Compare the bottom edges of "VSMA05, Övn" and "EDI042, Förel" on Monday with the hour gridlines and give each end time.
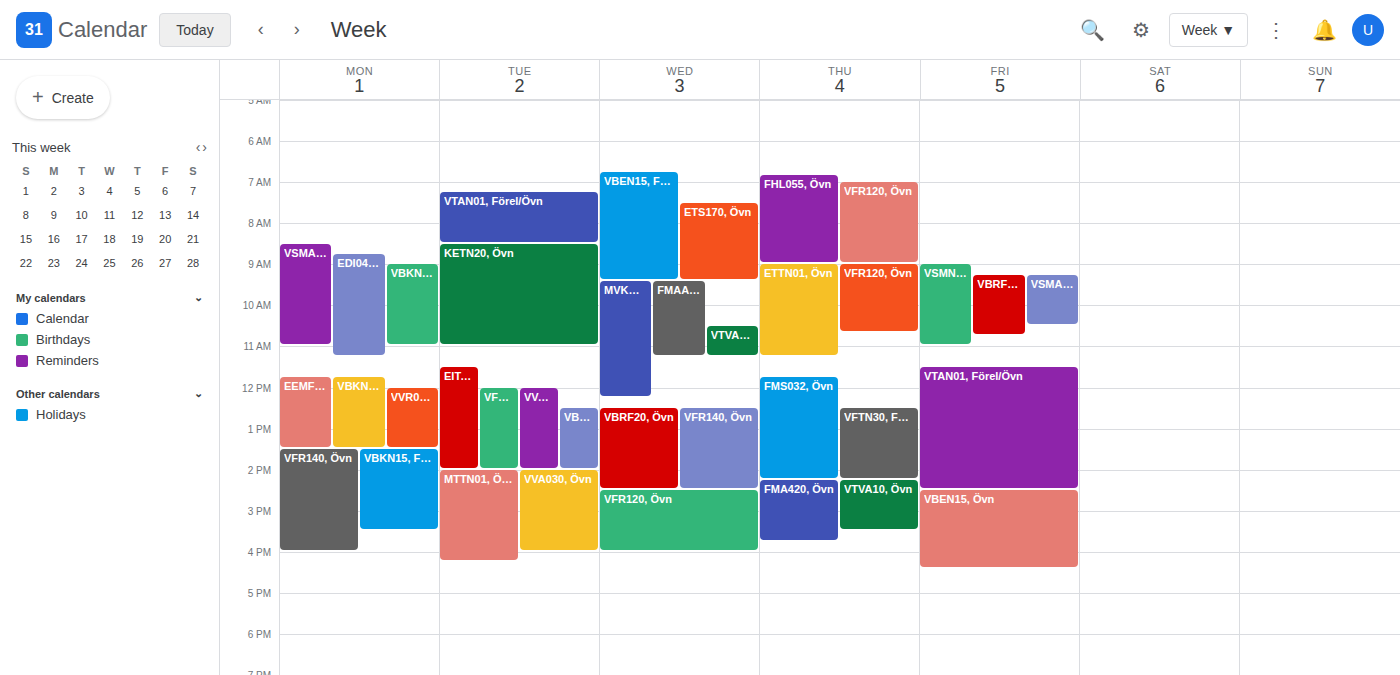
"VSMA05, Övn": 11:00, exactly on the 11:00 line. "EDI042, Förel": 11:15, neither: a quarter of the way from the 11:00 line to the 12:00 line.